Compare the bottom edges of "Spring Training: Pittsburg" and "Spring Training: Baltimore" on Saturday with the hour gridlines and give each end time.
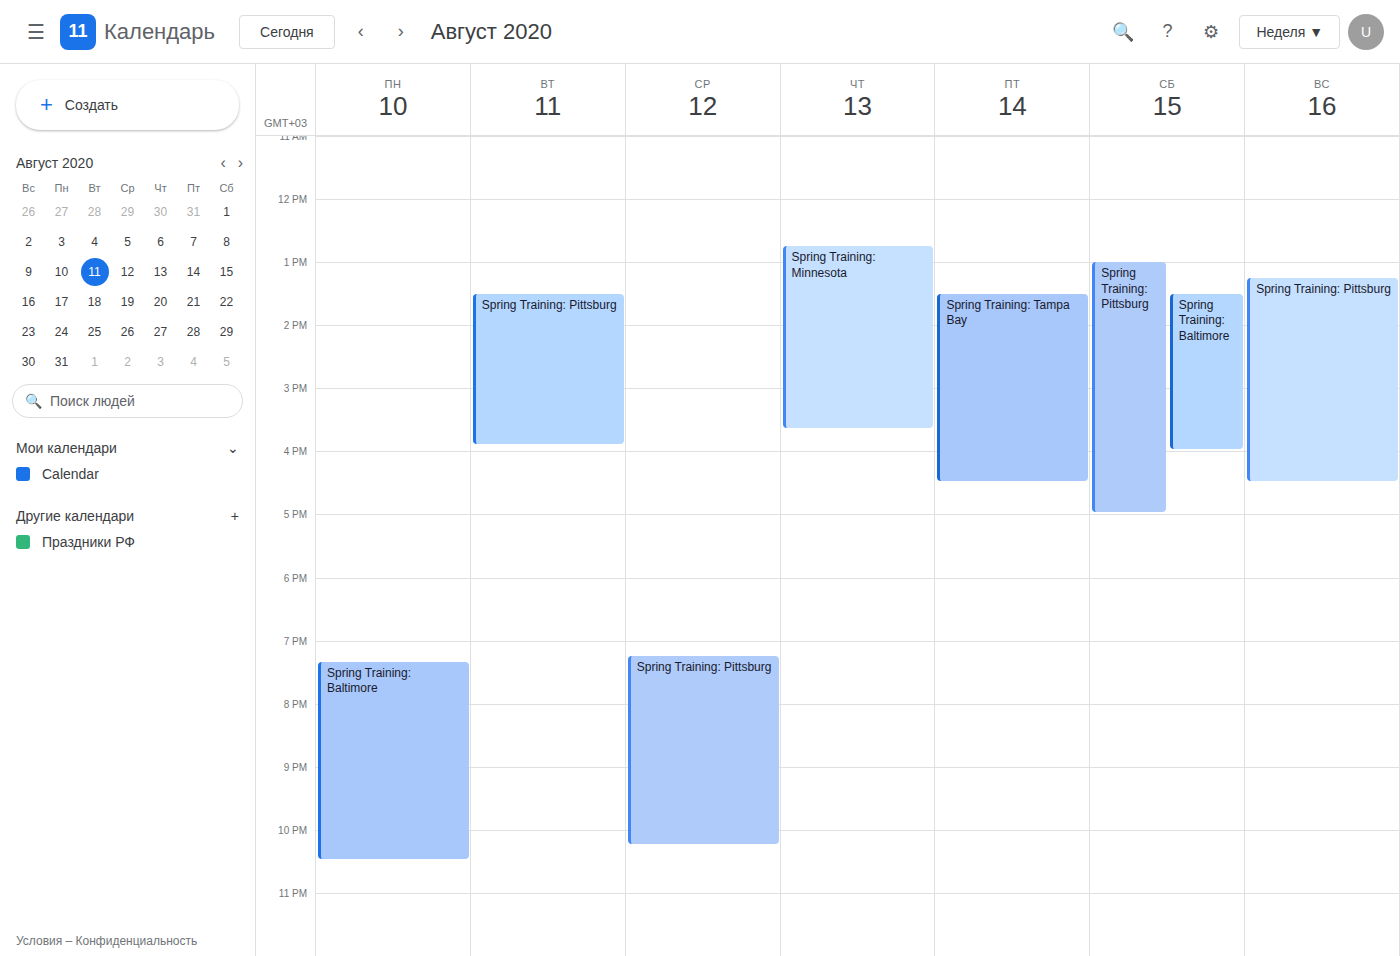
"Spring Training: Pittsburg": 5:00 PM, exactly on the 5 PM line. "Spring Training: Baltimore": 4:00 PM, exactly on the 4 PM line.